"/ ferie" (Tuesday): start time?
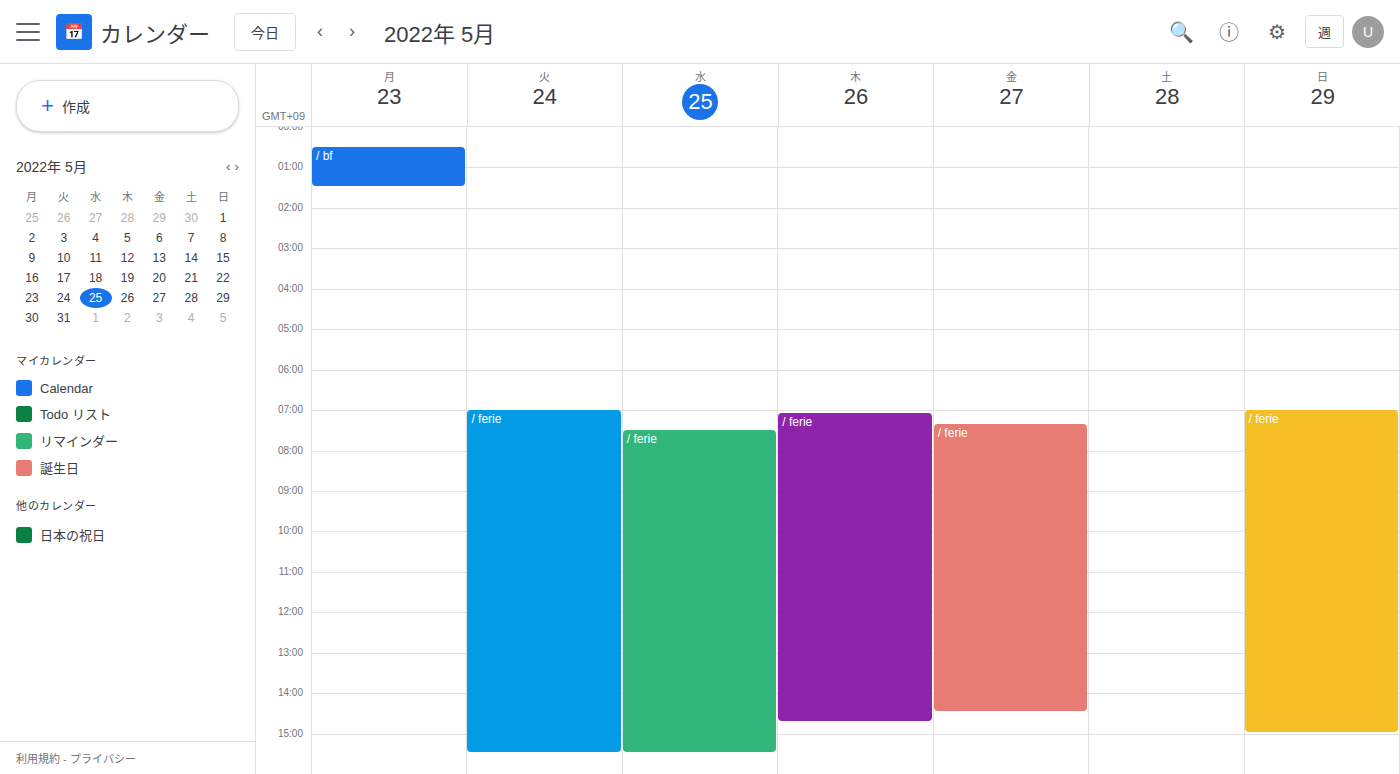
7:00 AM